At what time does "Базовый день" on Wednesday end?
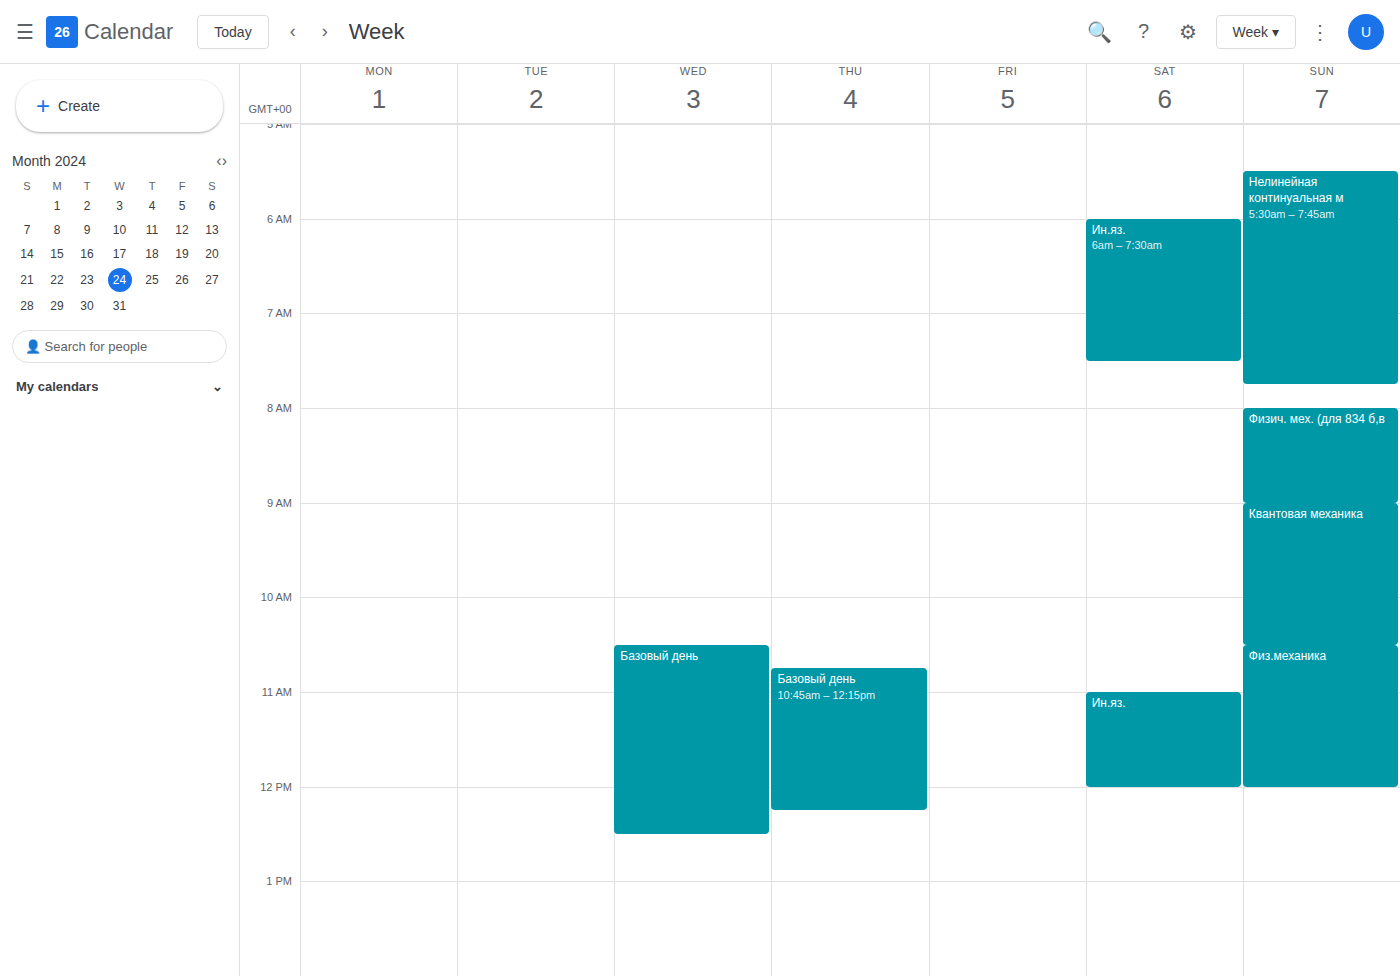
12:30 PM